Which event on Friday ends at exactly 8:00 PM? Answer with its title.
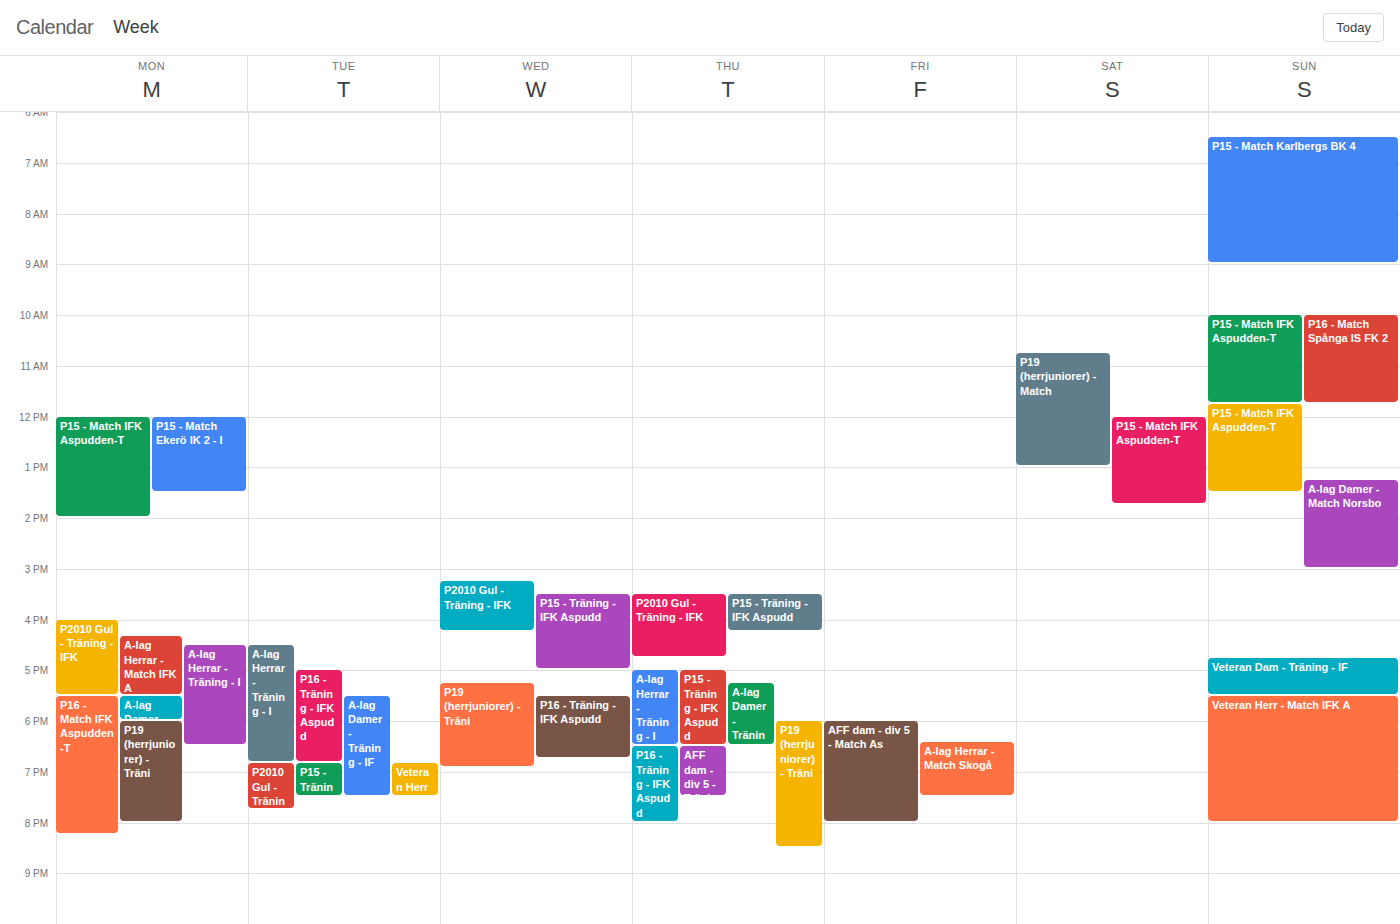
"AFF dam - div 5 - Match As"